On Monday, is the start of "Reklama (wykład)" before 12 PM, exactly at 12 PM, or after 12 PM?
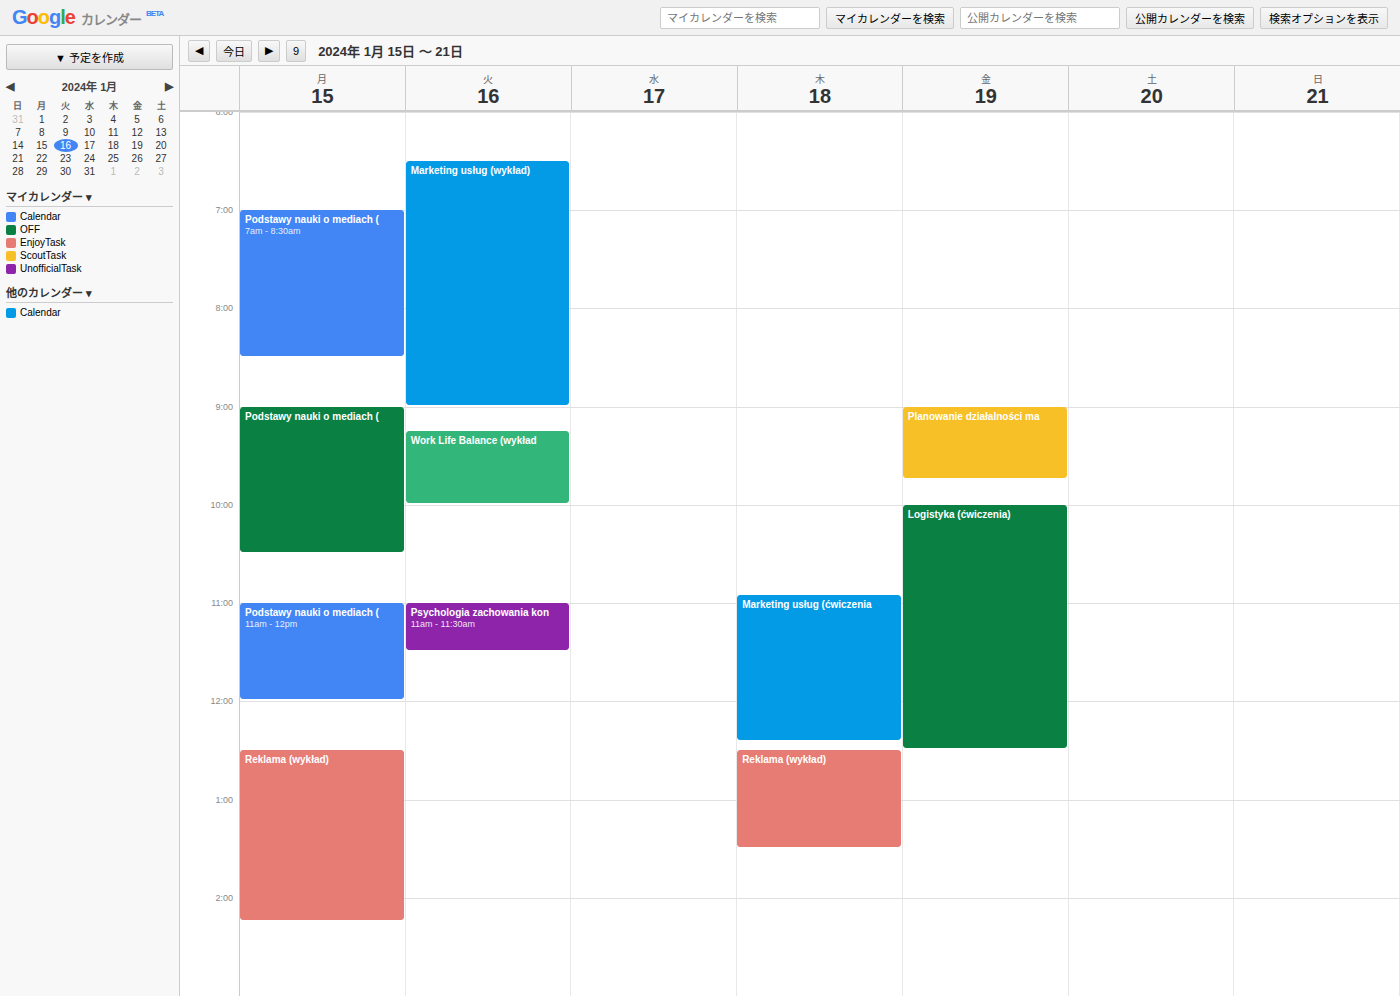
12:30 PM -- after 12 PM, 30 minutes below the 12 PM line.